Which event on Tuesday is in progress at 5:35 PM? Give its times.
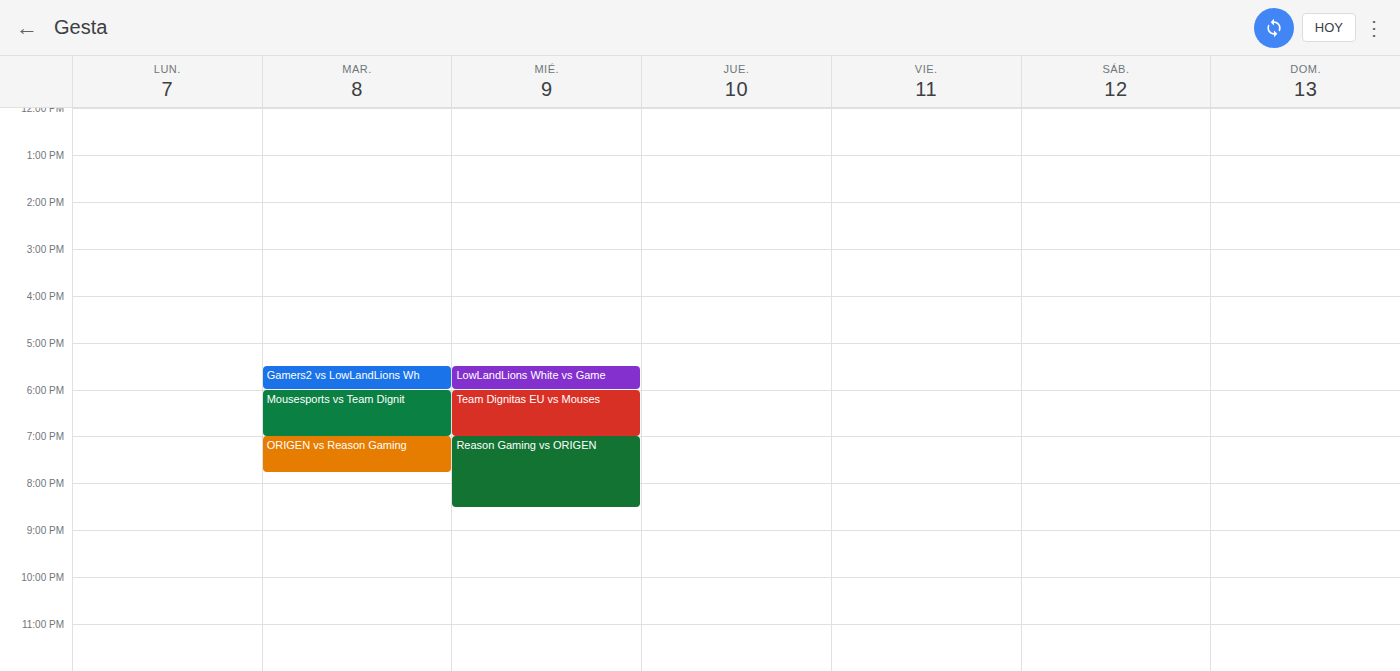
"Gamers2 vs LowLandLions Wh", 5:30 PM to 6:00 PM